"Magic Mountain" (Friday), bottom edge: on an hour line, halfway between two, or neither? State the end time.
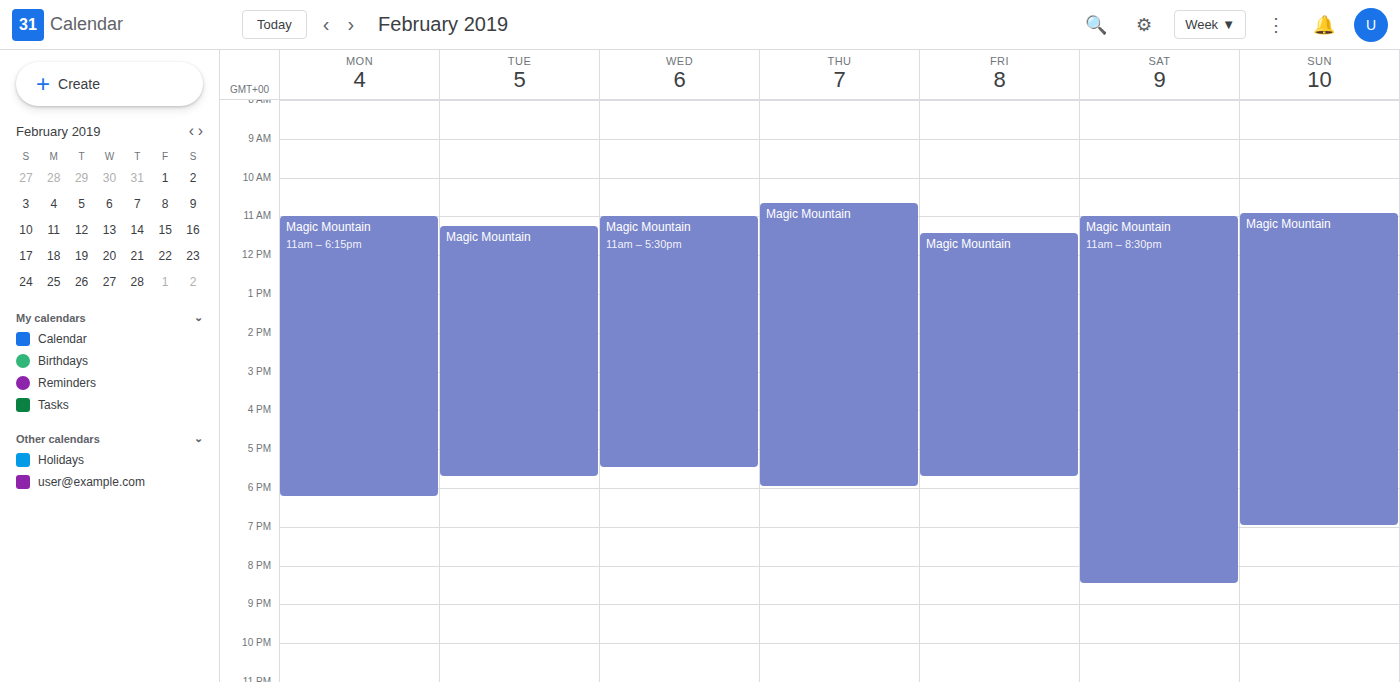
5:45 PM -- neither: three quarters of the way from the 5 PM line to the 6 PM line.